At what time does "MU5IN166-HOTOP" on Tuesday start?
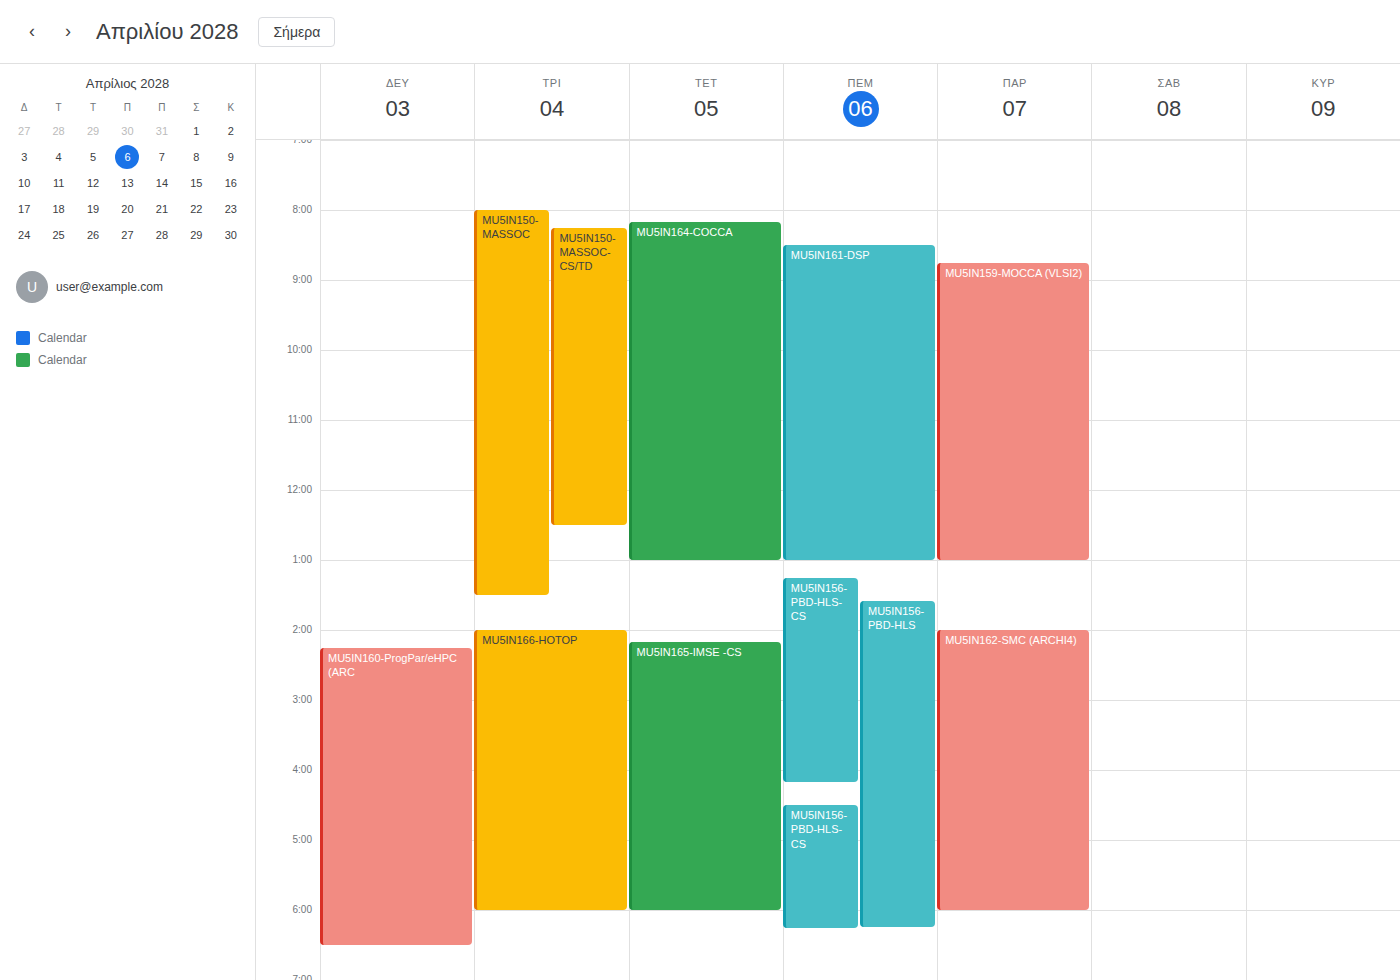
14:00